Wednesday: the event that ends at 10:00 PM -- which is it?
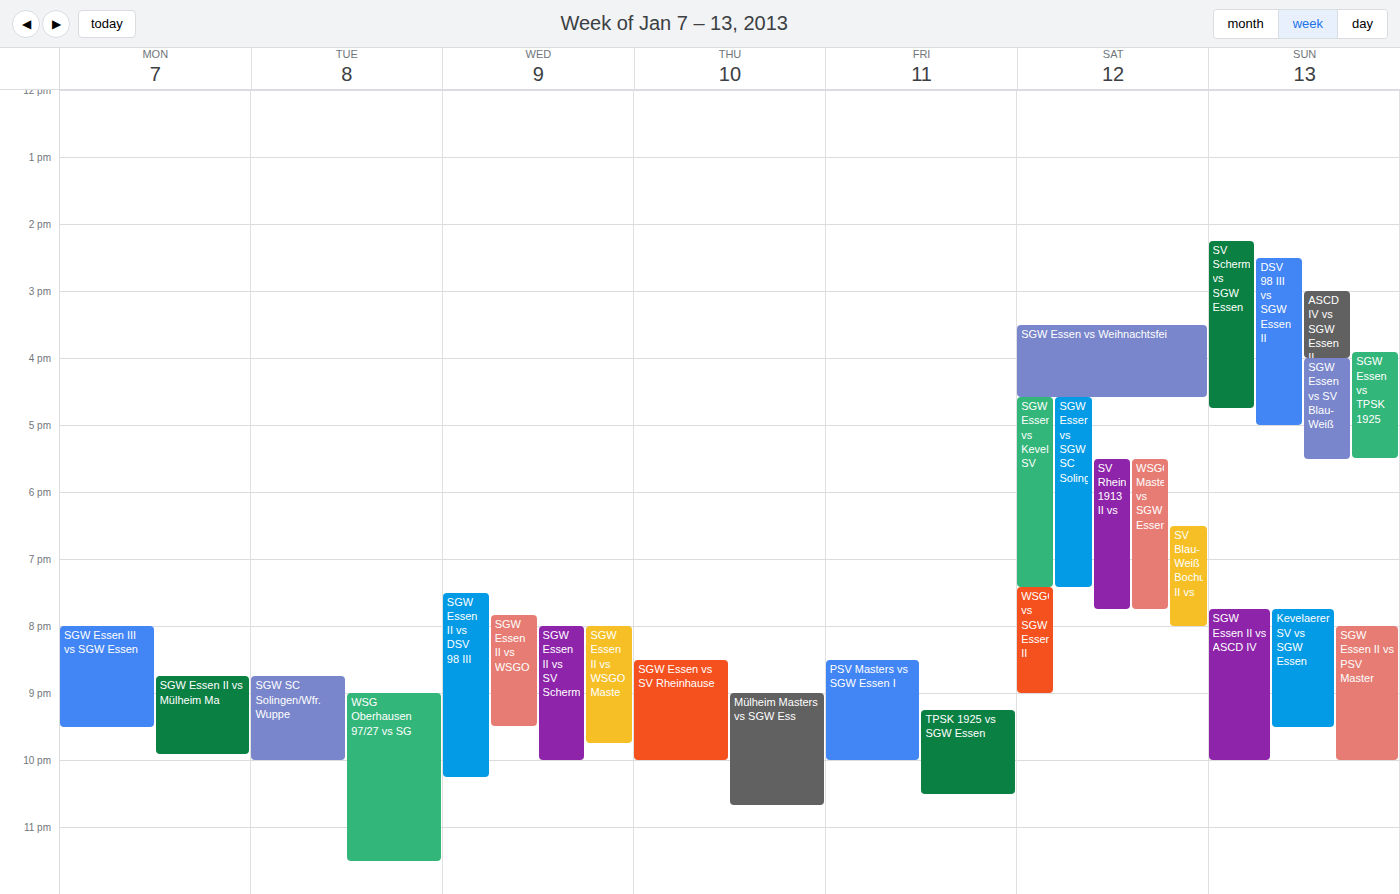
"SGW Essen II vs SV Schermb"